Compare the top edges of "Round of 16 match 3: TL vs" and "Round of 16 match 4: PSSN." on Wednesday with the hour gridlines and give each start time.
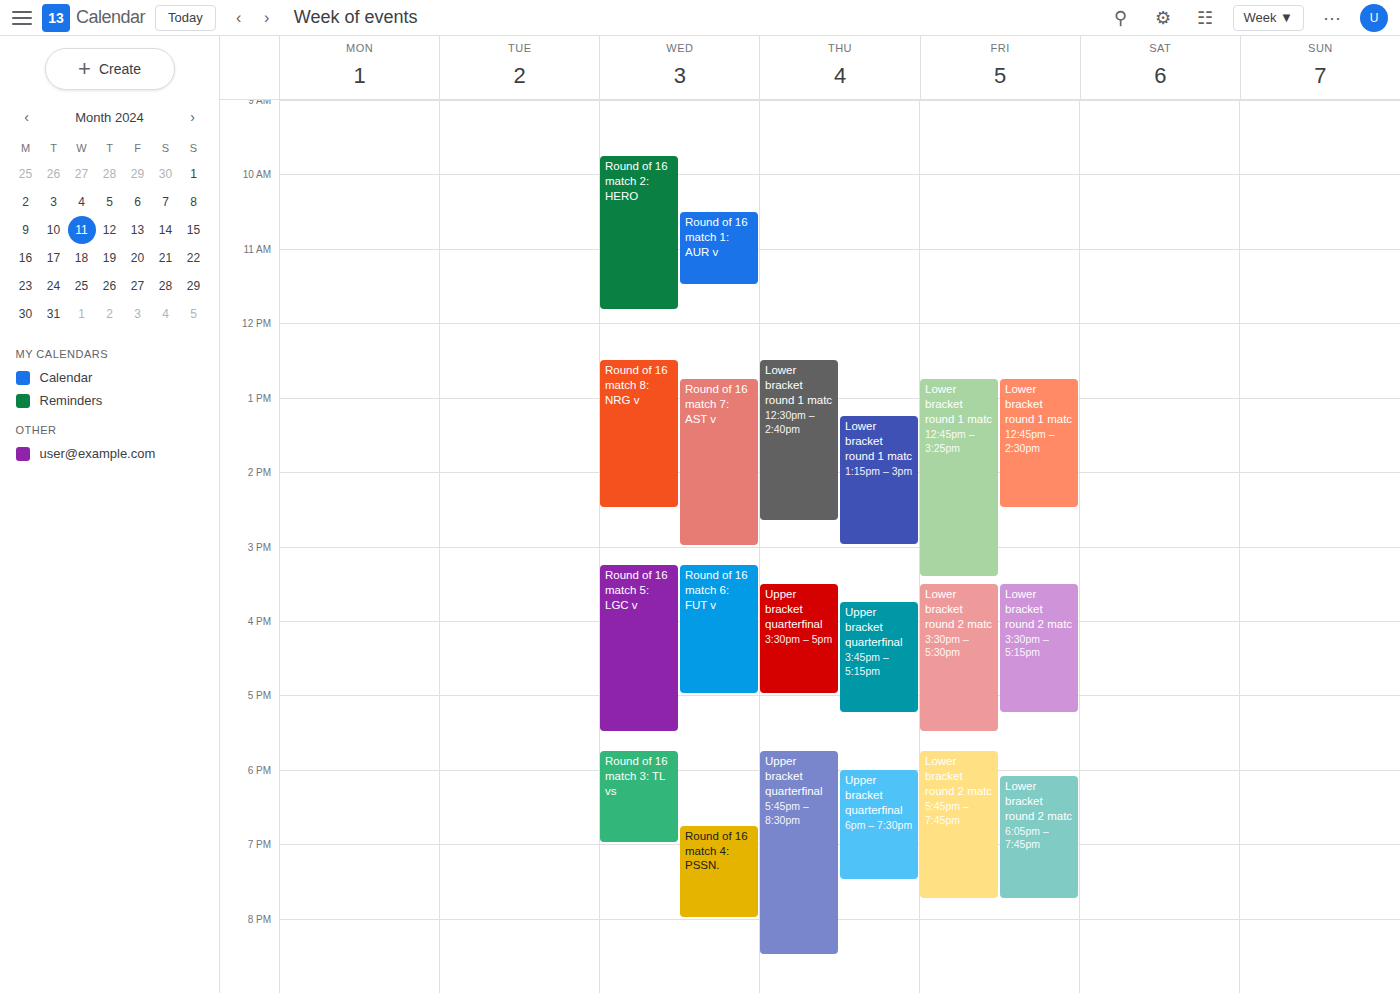
"Round of 16 match 3: TL vs": 5:45 PM, neither: three quarters of the way from the 5 PM line to the 6 PM line. "Round of 16 match 4: PSSN.": 6:45 PM, neither: three quarters of the way from the 6 PM line to the 7 PM line.